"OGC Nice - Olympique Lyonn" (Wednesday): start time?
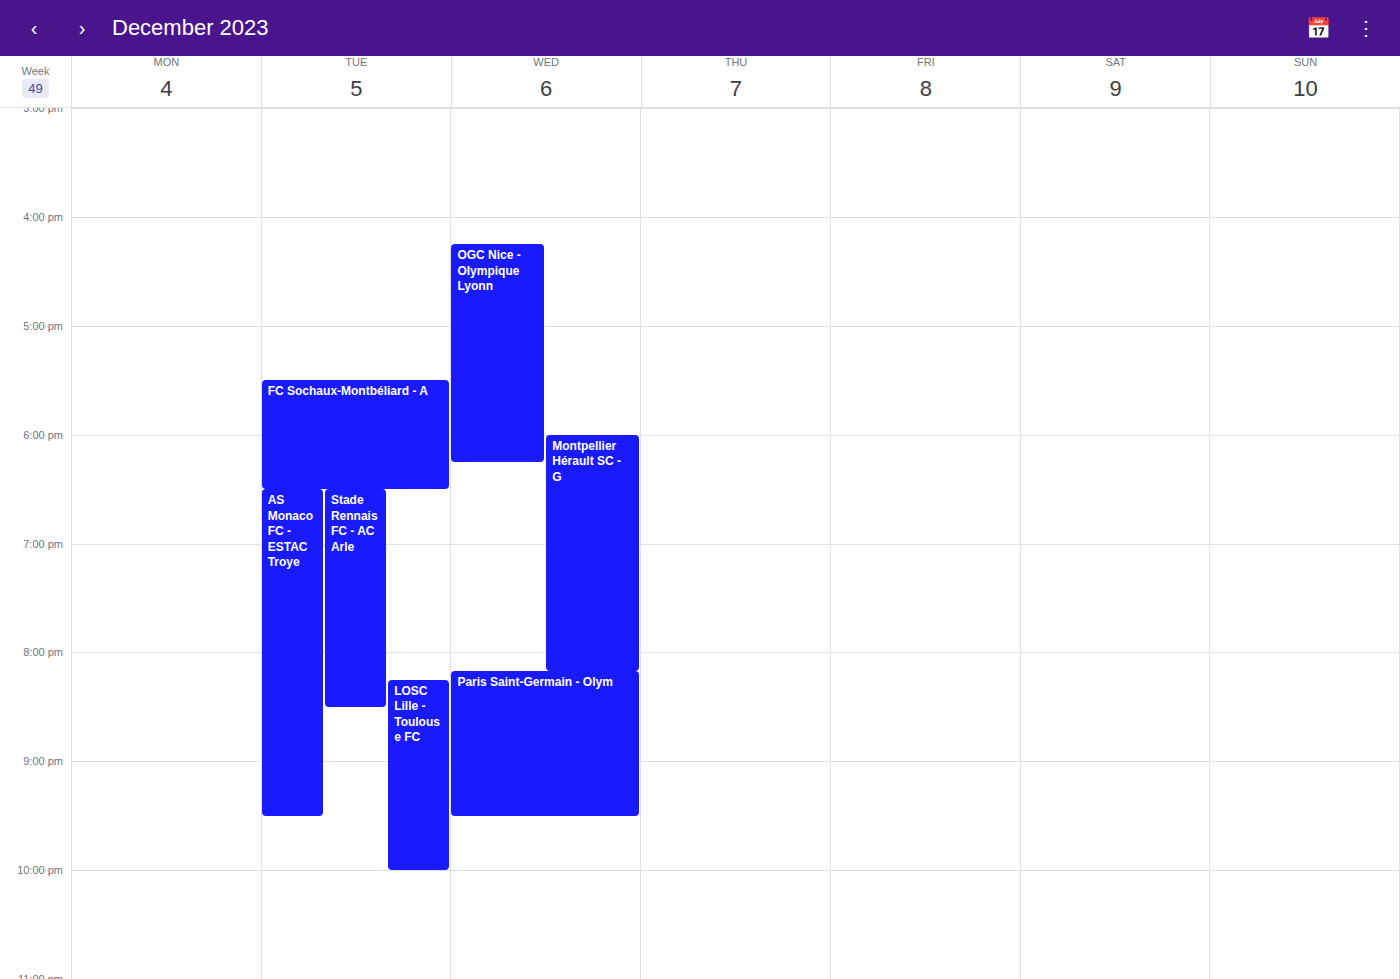
4:15 PM